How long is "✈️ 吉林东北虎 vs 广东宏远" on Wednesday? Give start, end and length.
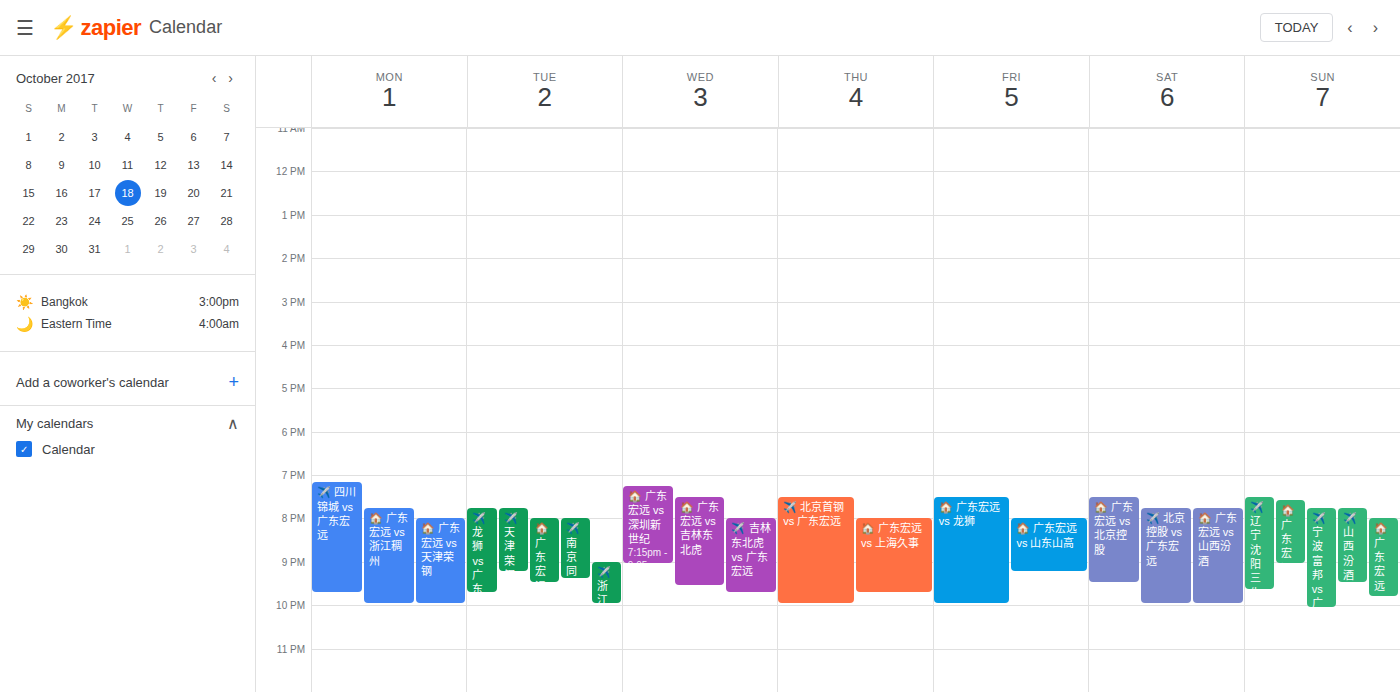
8:00 PM to 9:45 PM, 1 hour 45 minutes